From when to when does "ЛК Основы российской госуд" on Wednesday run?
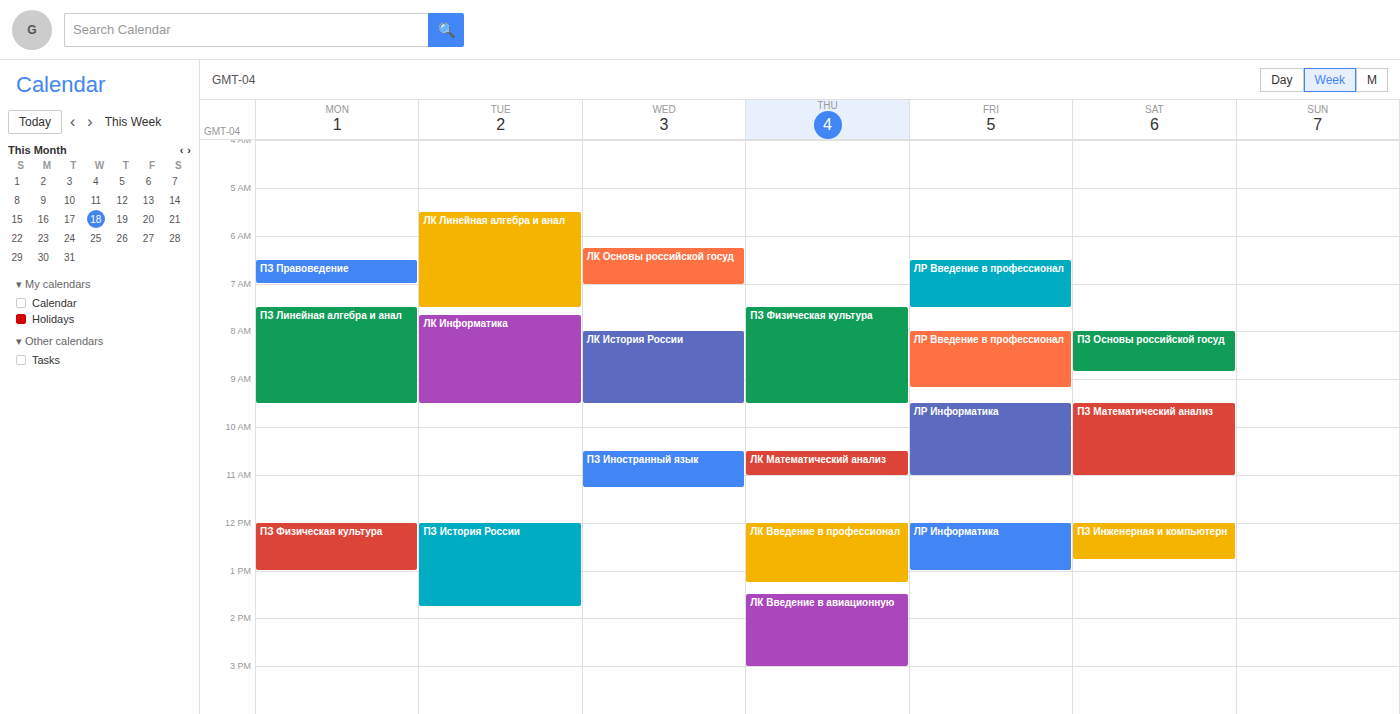
6:15 AM to 7:00 AM